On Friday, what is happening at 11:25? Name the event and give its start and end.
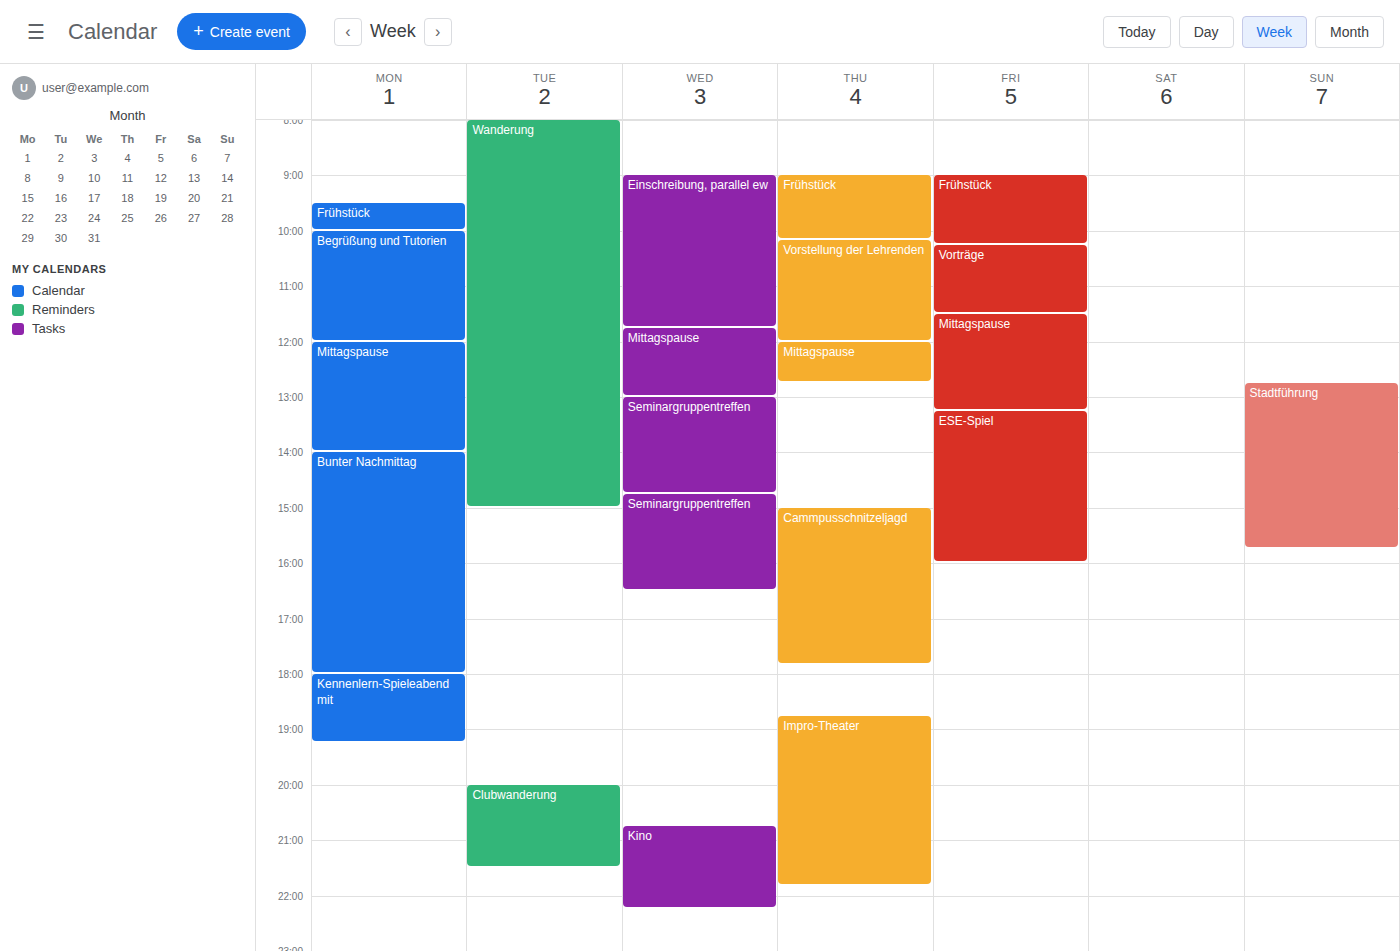
"Vorträge", 10:15 to 11:30